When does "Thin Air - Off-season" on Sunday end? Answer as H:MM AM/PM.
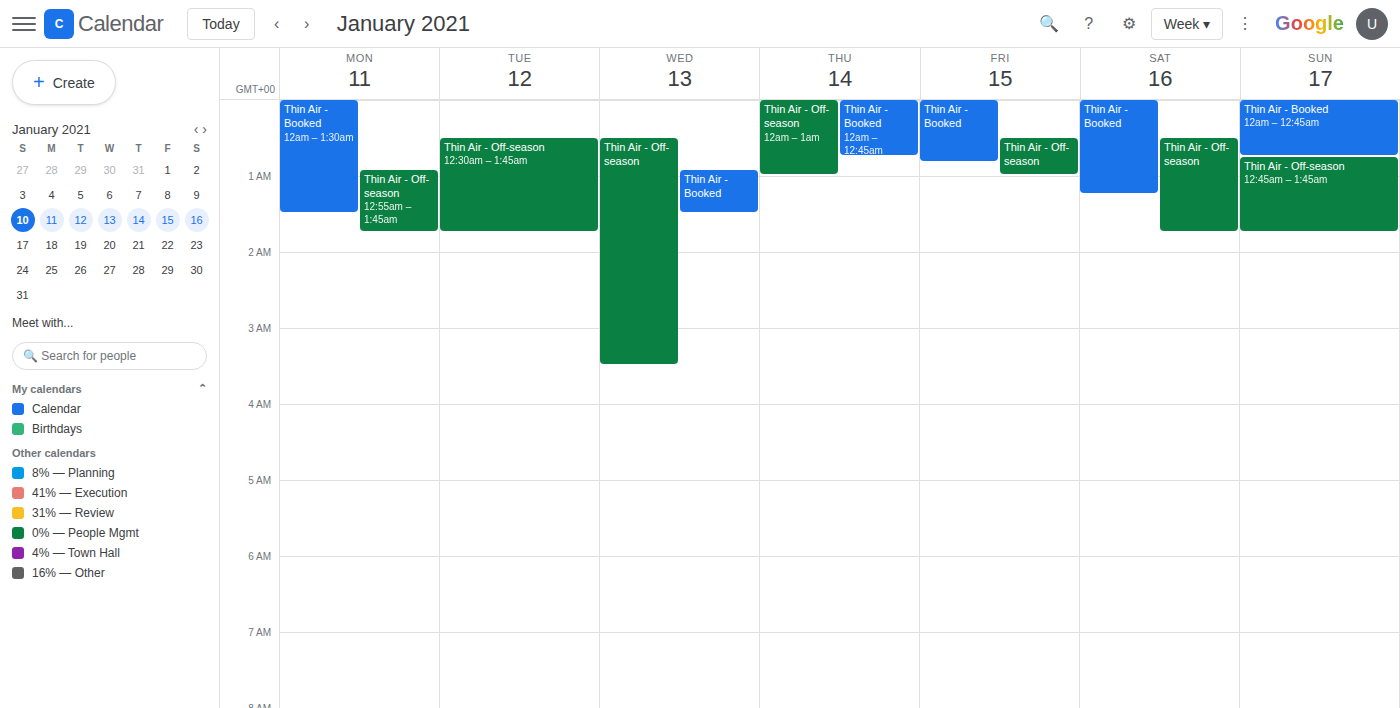
1:45 AM